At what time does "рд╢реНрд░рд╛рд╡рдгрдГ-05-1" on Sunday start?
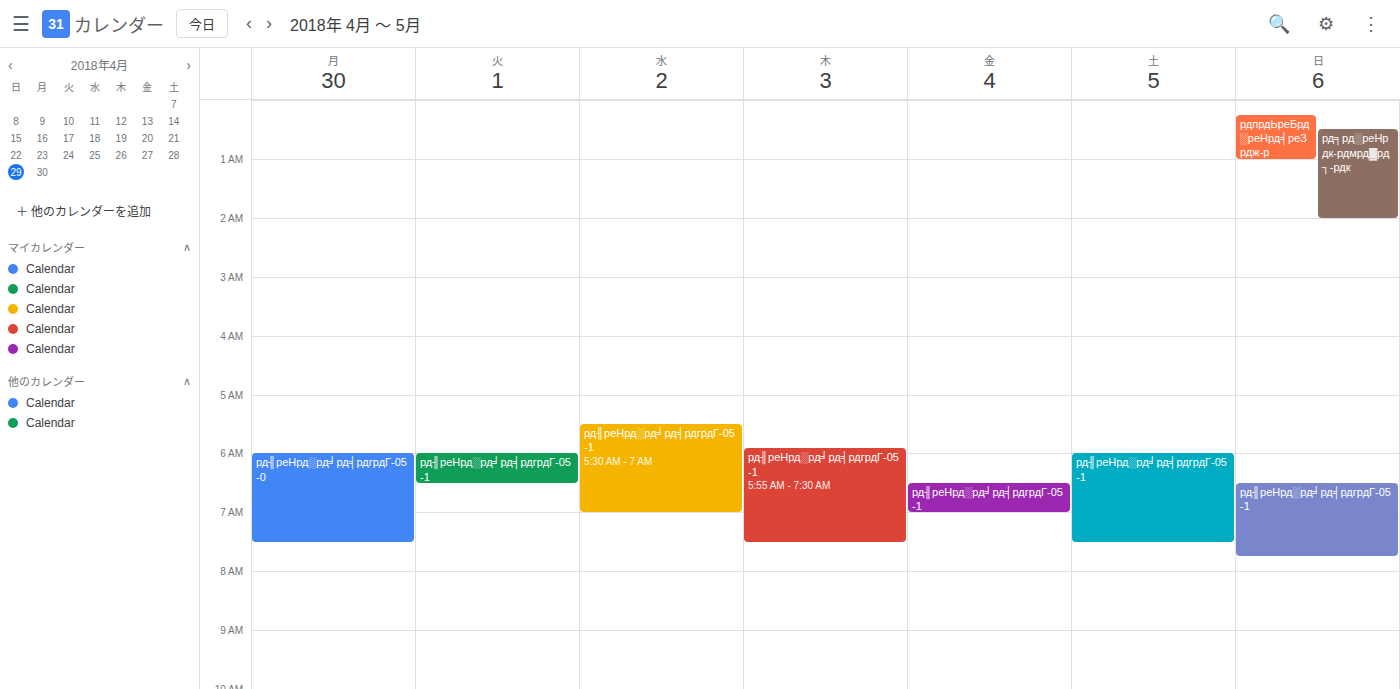
6:30 AM